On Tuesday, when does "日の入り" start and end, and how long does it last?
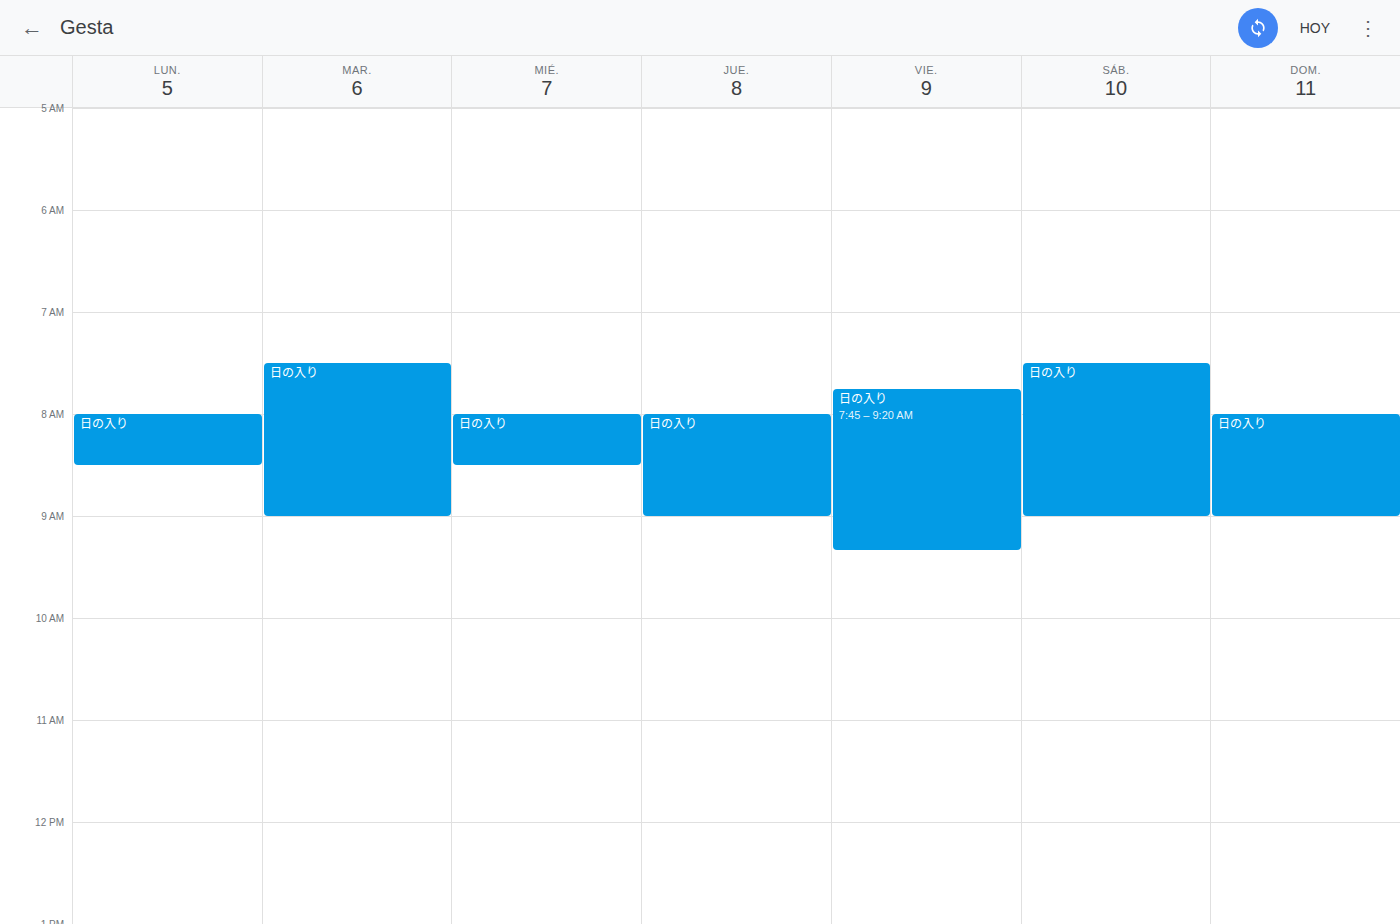
7:30 AM to 9:00 AM, 1 hour 30 minutes